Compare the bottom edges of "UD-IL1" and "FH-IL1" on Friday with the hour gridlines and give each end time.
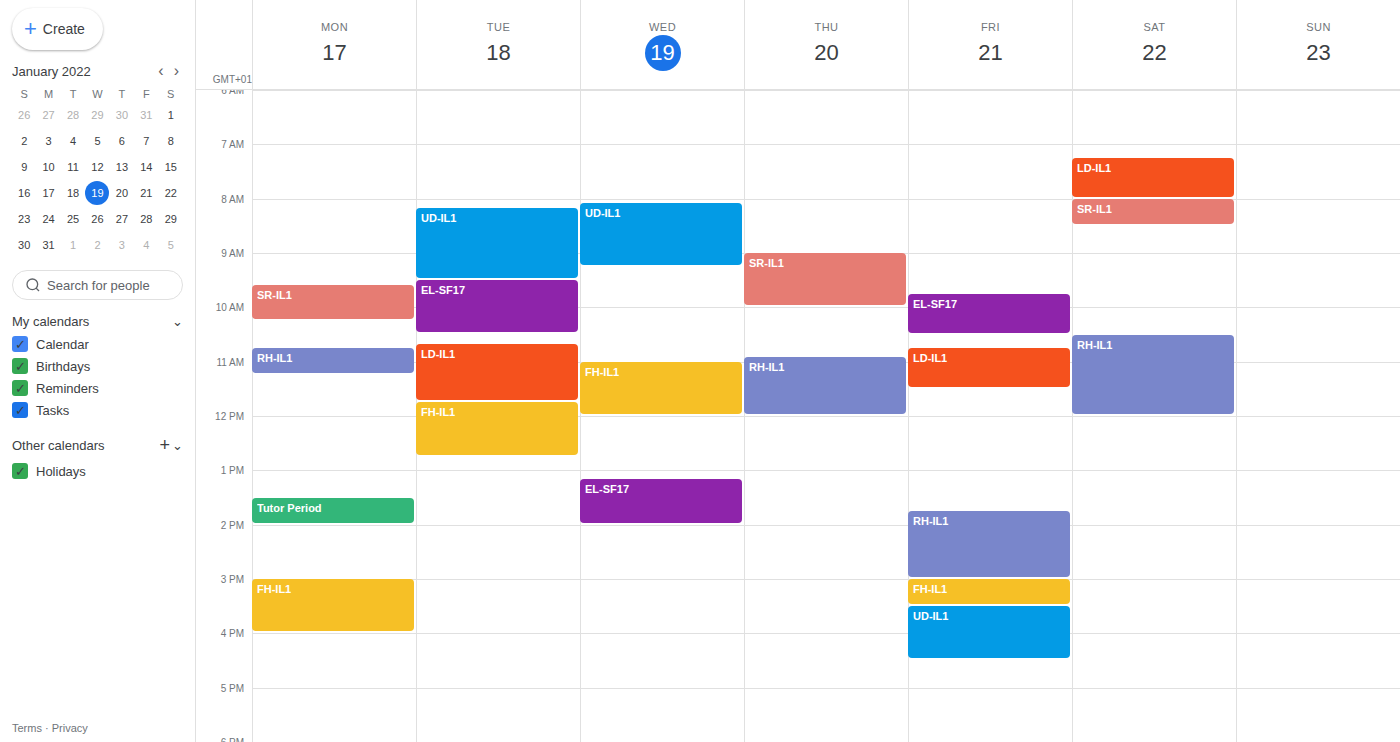
"UD-IL1": 16:30, halfway between the 16:00 and 17:00 lines. "FH-IL1": 15:30, halfway between the 15:00 and 16:00 lines.